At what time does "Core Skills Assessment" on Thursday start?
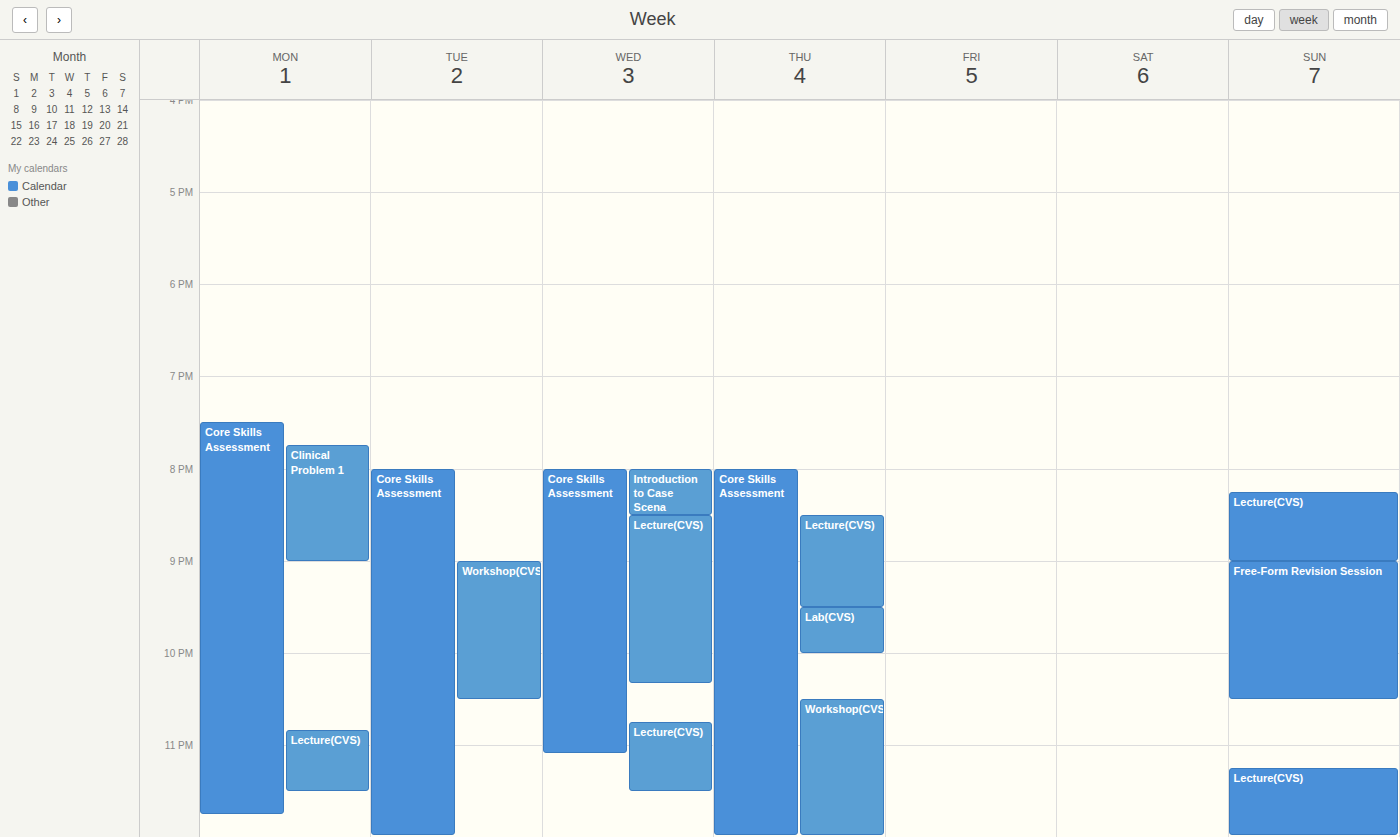
8:00 PM